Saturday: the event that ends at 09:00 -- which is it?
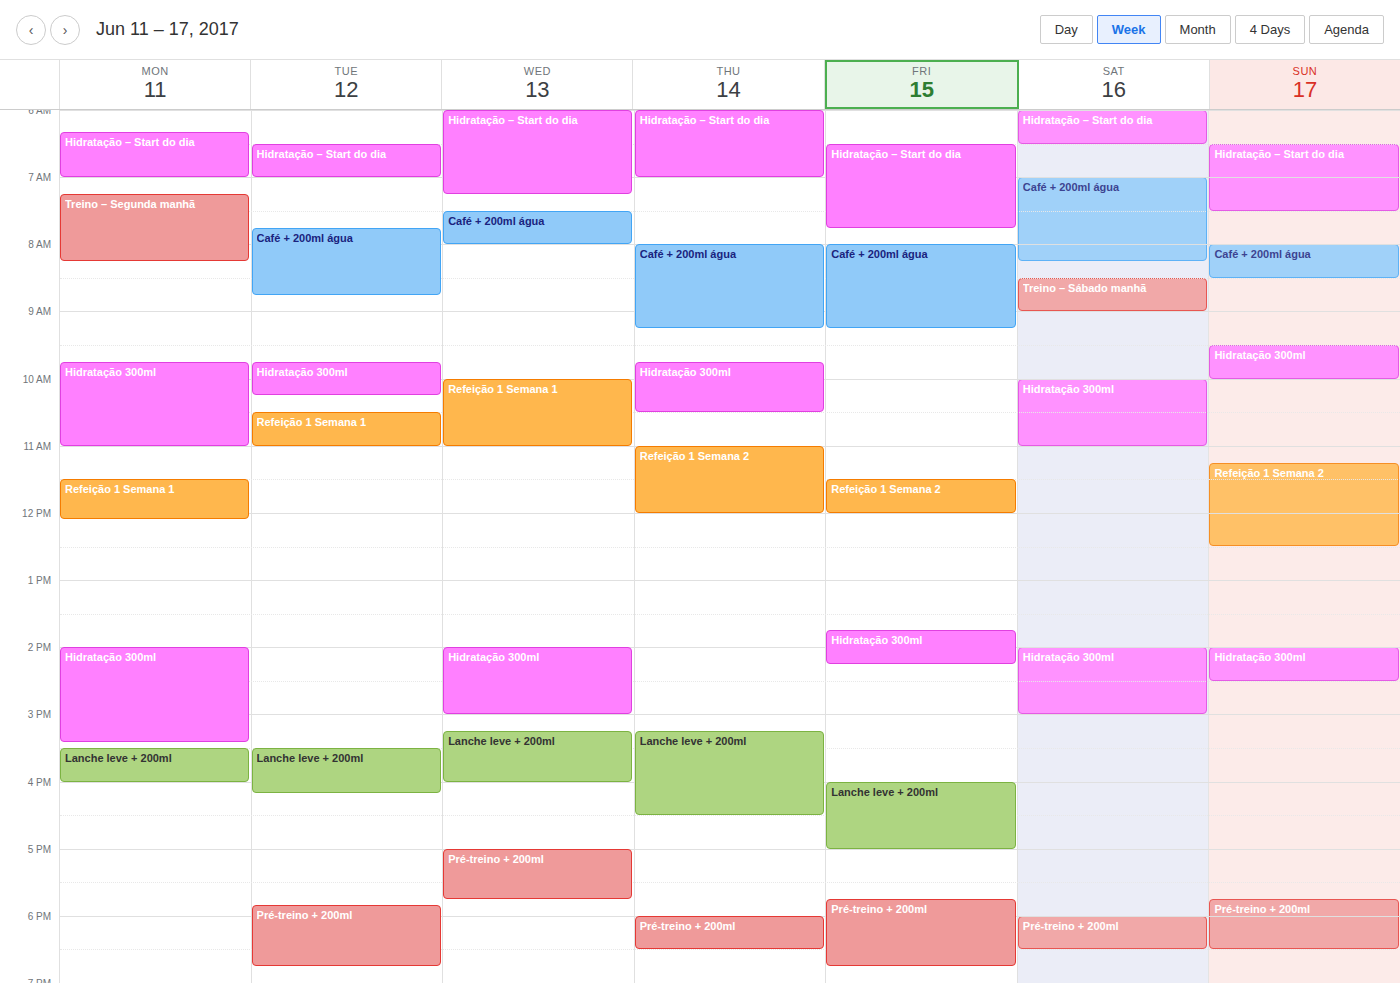
"Treino – Sábado manhã"